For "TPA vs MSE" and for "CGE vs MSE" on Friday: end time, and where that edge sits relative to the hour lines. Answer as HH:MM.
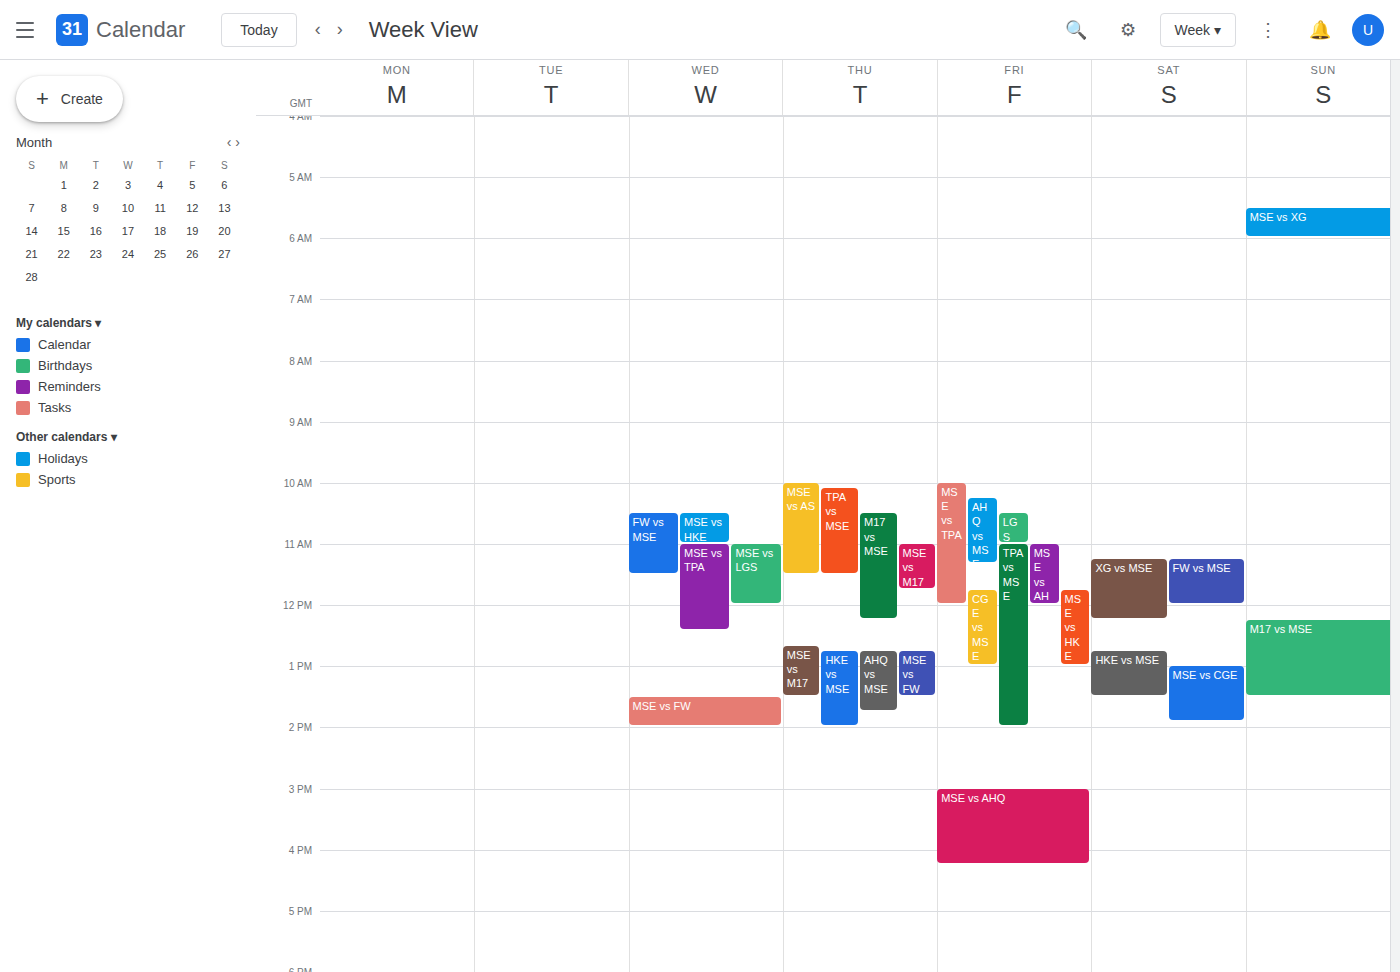
"TPA vs MSE": 14:00, exactly on the 14:00 line. "CGE vs MSE": 13:00, exactly on the 13:00 line.